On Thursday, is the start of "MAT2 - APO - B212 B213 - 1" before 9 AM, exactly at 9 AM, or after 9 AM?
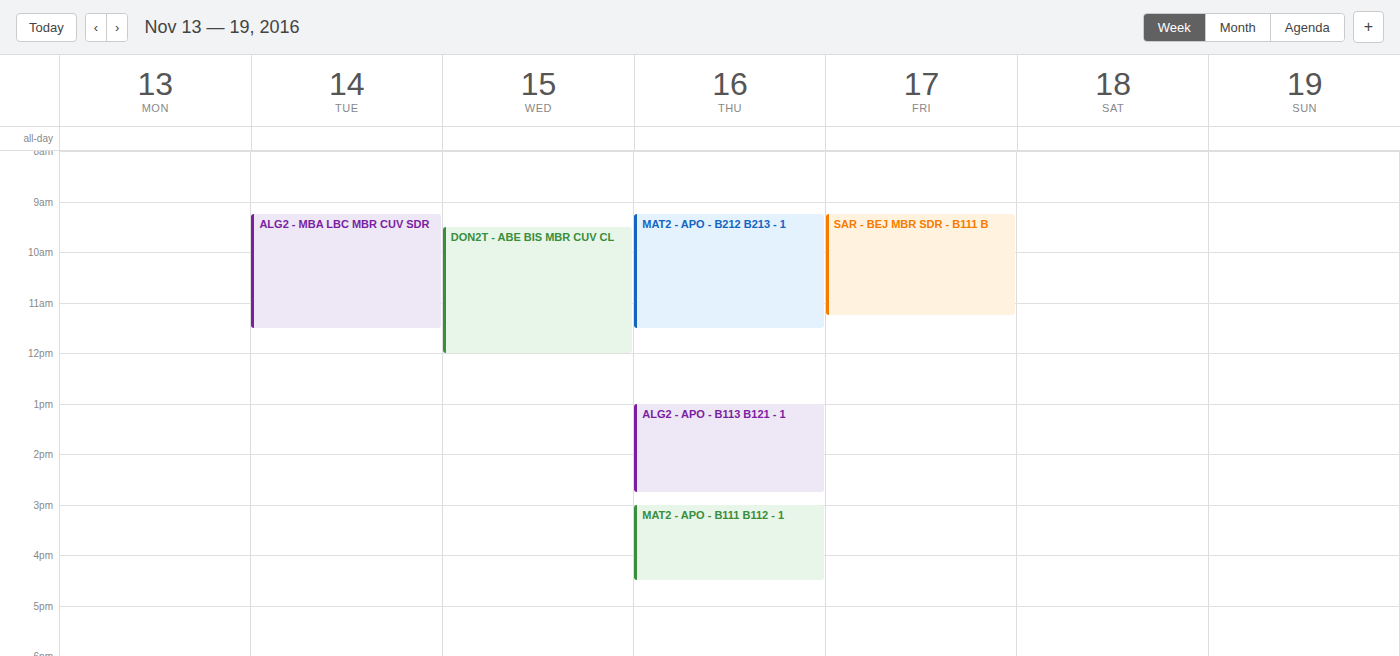
9:15 AM -- after 9 AM, 15 minutes below the 9 AM line.